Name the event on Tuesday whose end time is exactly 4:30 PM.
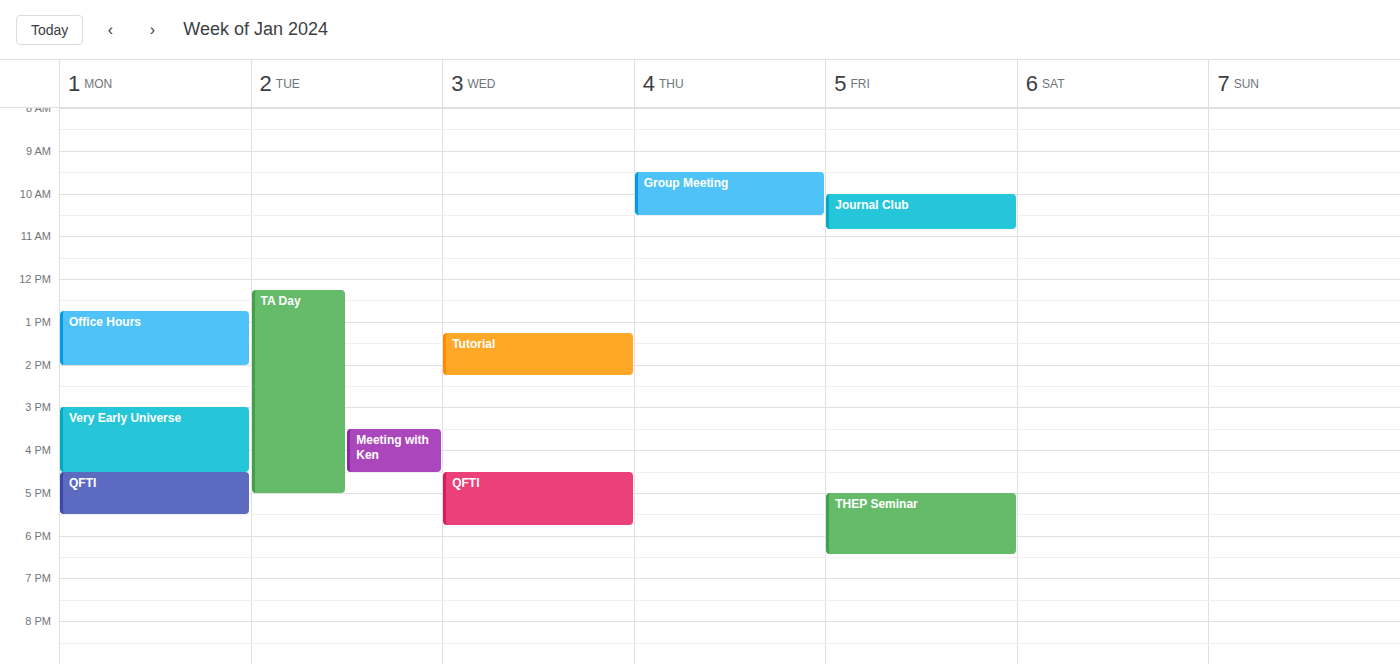
"Meeting with Ken"